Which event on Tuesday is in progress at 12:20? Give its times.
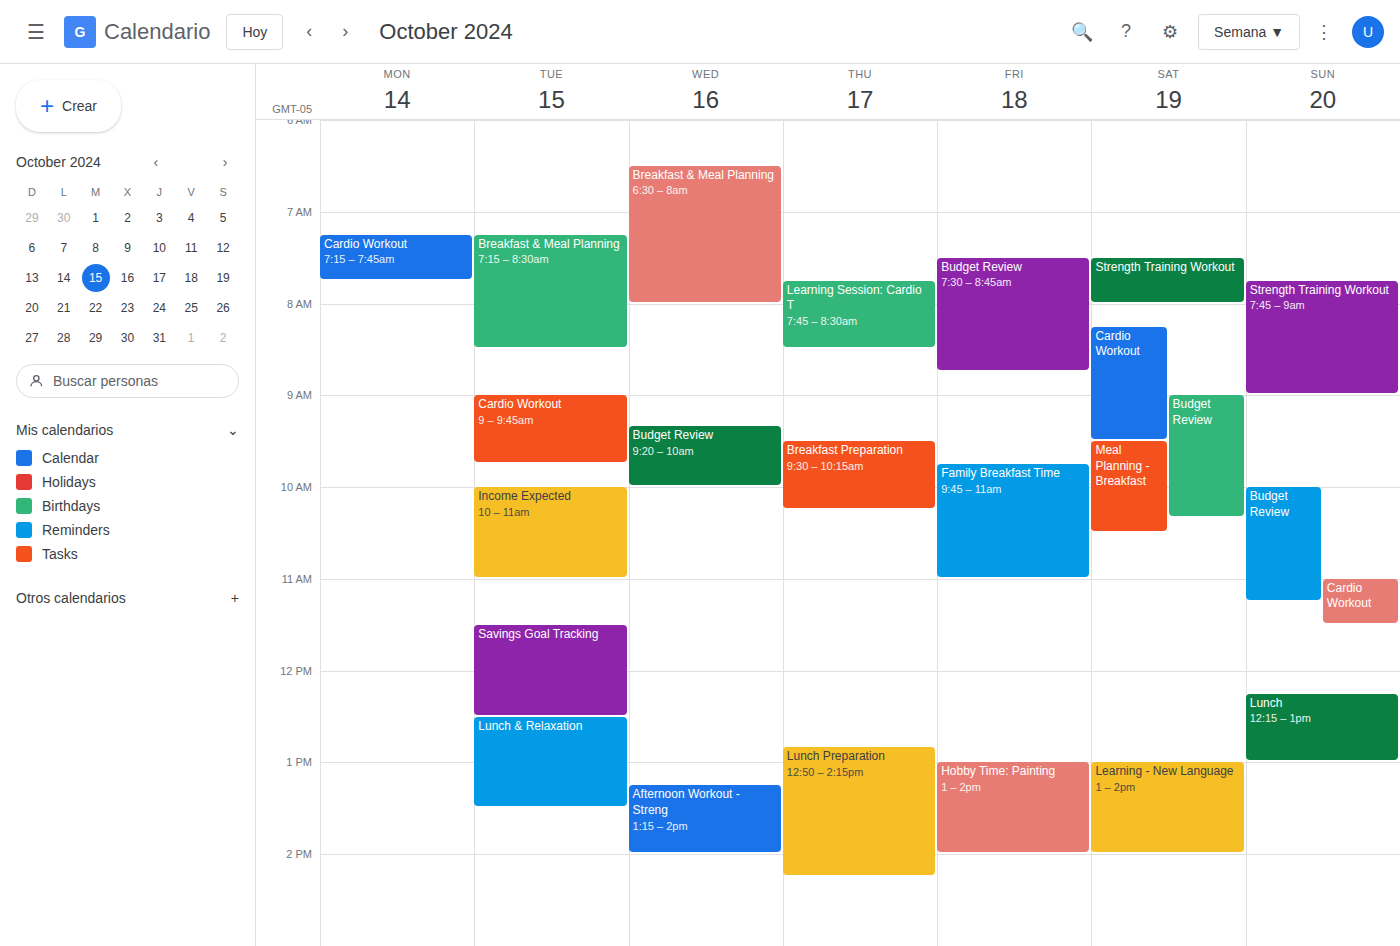
"Savings Goal Tracking", 11:30 to 12:30